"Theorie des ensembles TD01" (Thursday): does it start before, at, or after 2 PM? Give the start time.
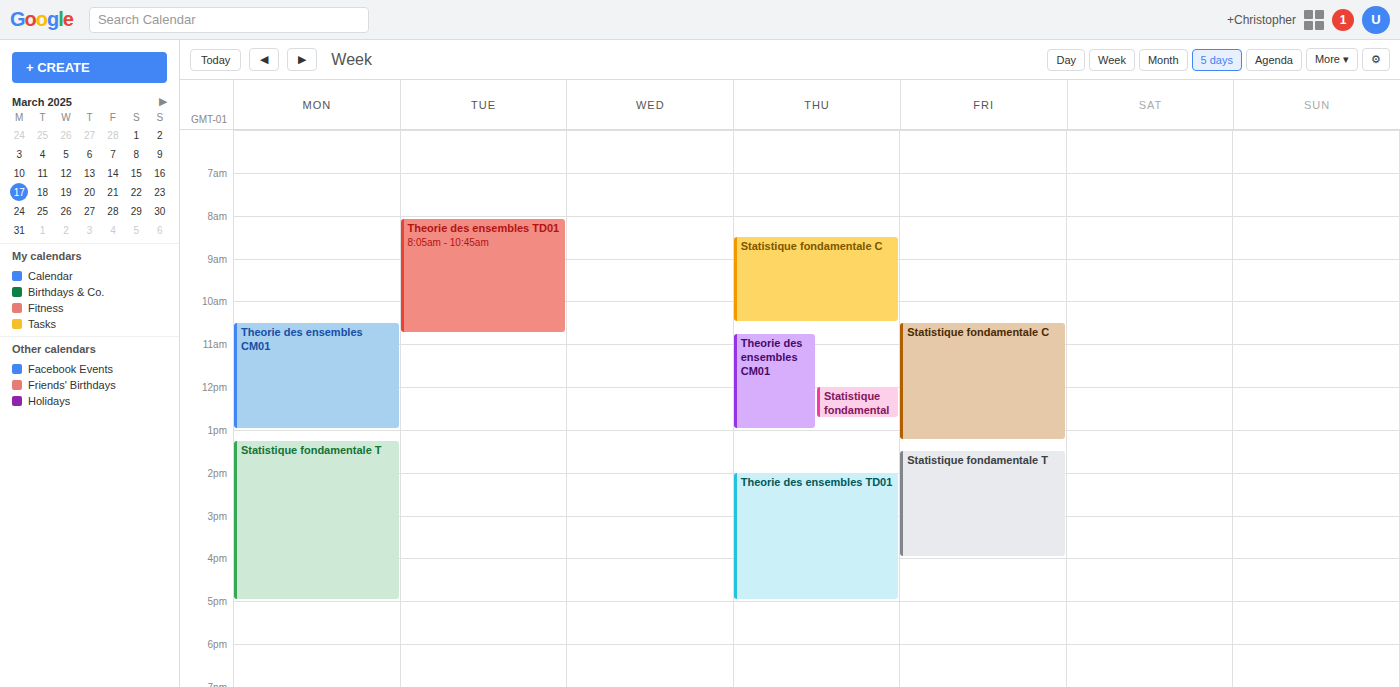
2:00 PM -- exactly at 2 PM, on the 2 PM line.